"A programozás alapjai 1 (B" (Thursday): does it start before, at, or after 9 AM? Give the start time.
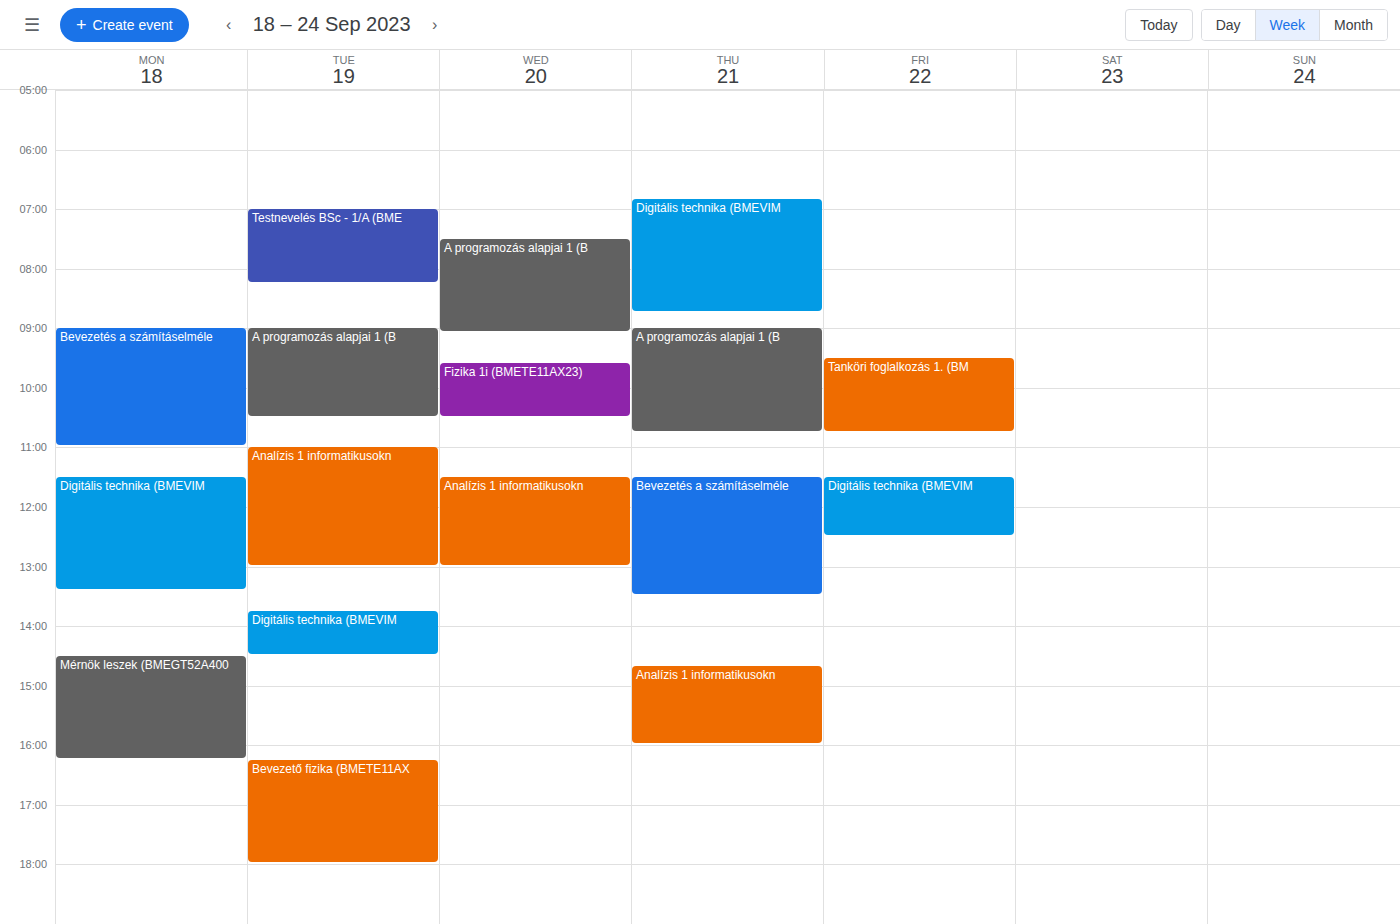
9:00 AM -- exactly at 9 AM, on the 9 AM line.